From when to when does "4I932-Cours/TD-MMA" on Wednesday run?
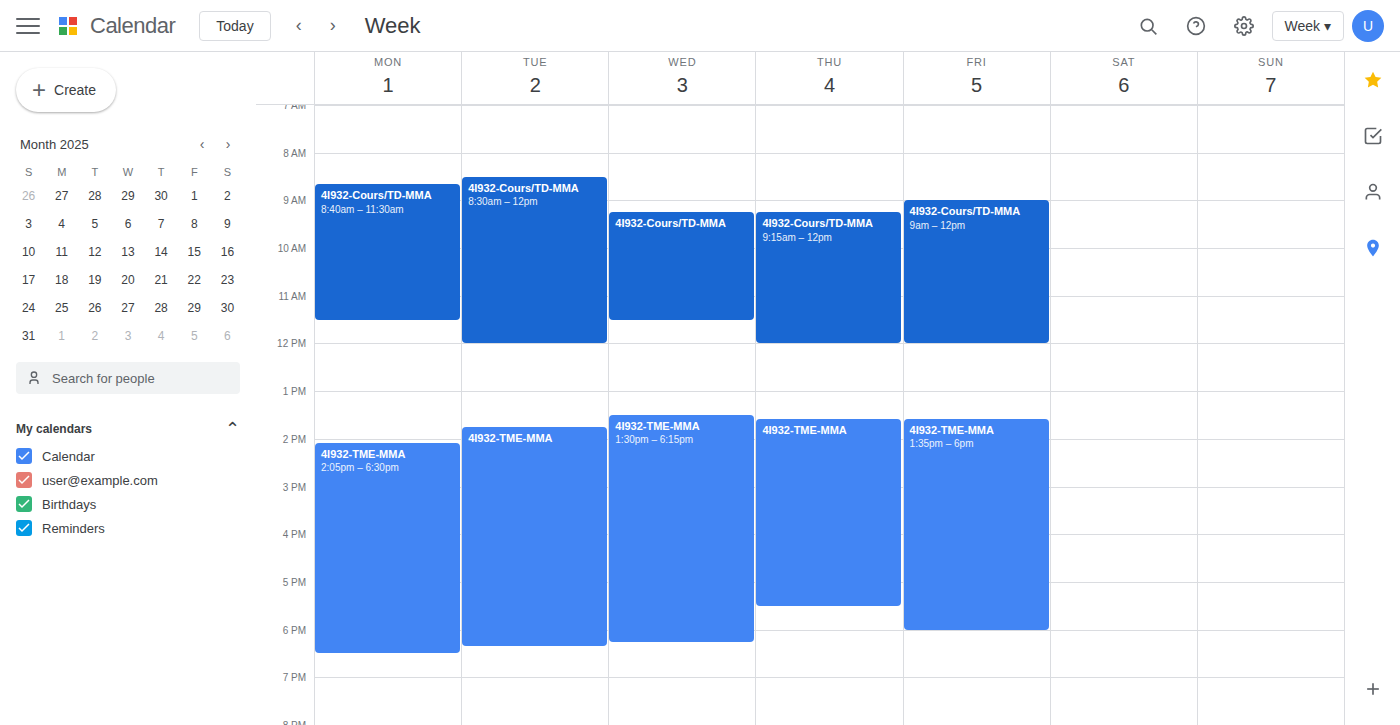
9:15 AM to 11:30 AM